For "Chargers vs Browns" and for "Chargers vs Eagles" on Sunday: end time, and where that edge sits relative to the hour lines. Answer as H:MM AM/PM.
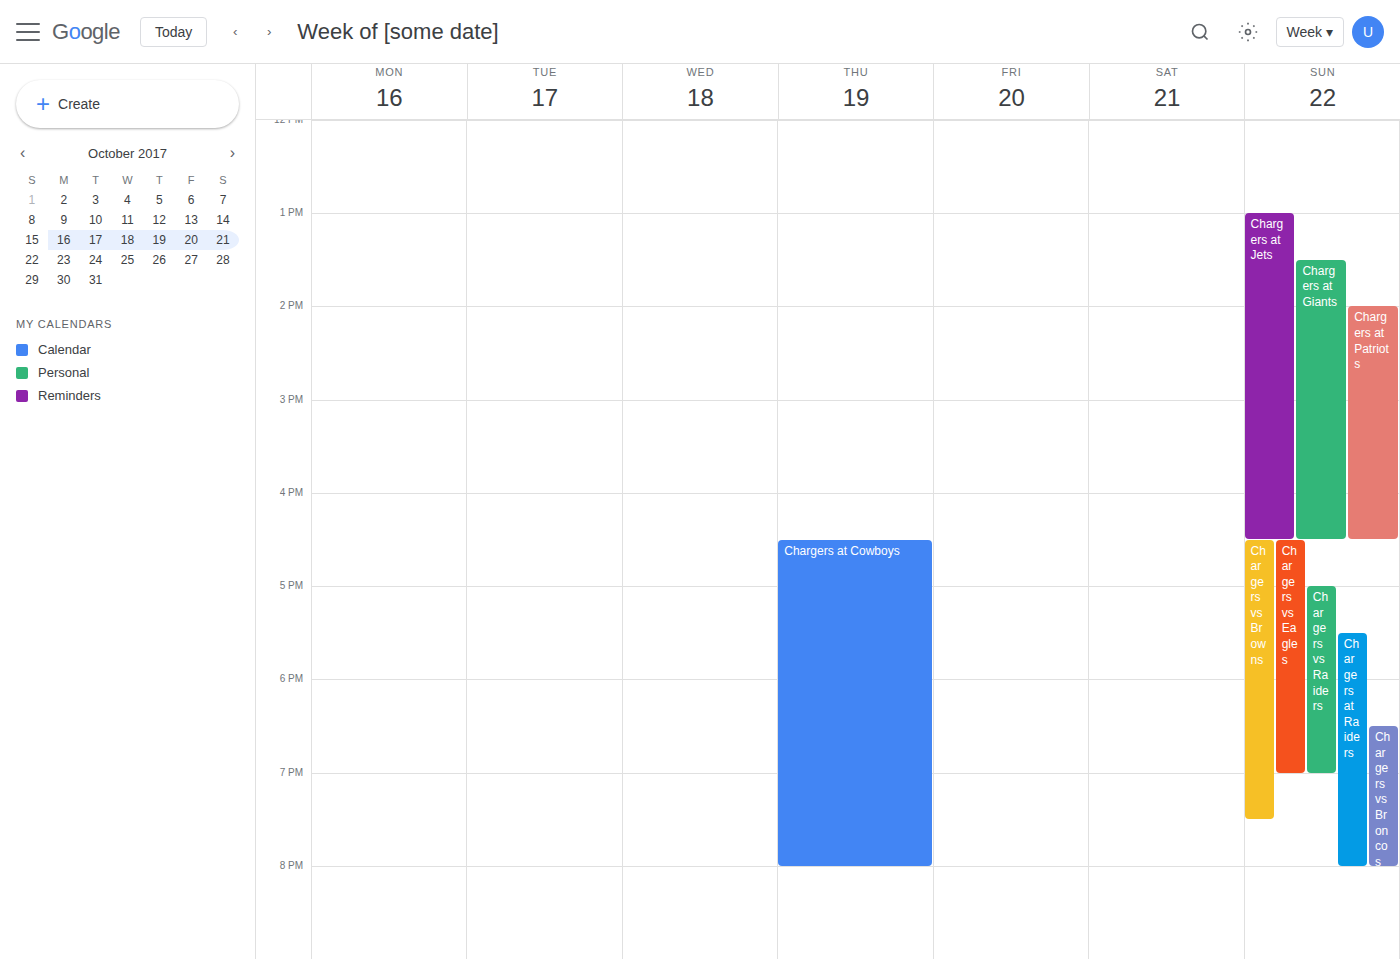
"Chargers vs Browns": 7:30 PM, halfway between the 7 PM and 8 PM lines. "Chargers vs Eagles": 7:00 PM, exactly on the 7 PM line.